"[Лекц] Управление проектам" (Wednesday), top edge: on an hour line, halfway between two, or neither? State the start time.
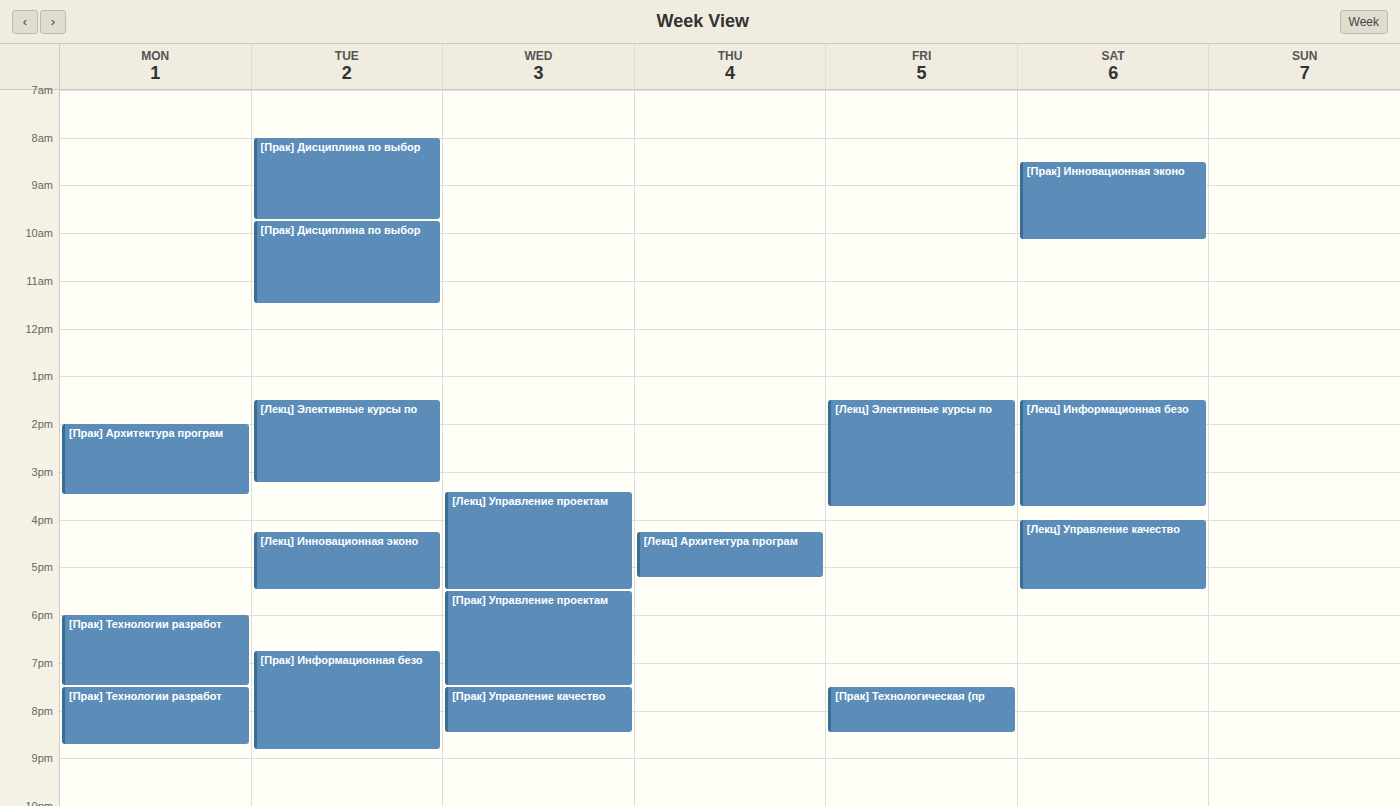
3:25 PM -- neither: 25 minutes below the 3 PM line and 35 minutes above the 4 PM line.